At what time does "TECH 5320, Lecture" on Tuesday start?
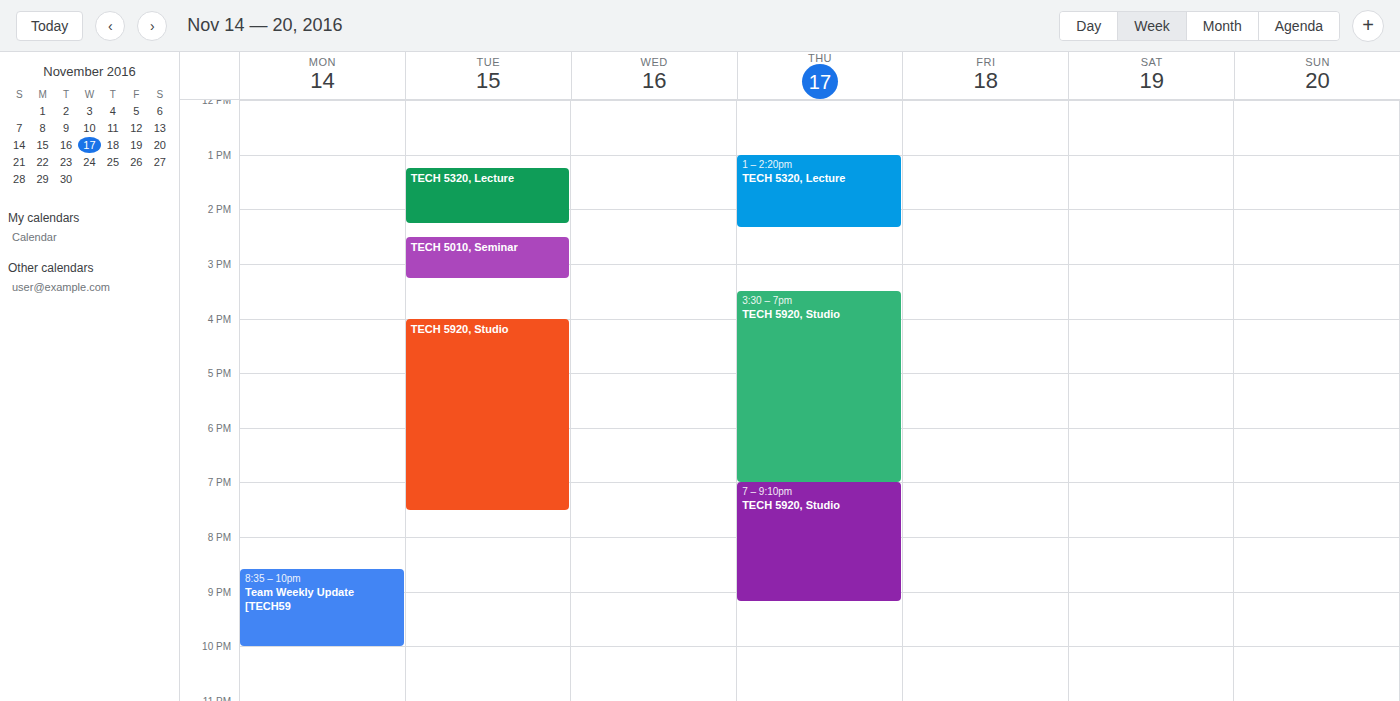
1:15 PM